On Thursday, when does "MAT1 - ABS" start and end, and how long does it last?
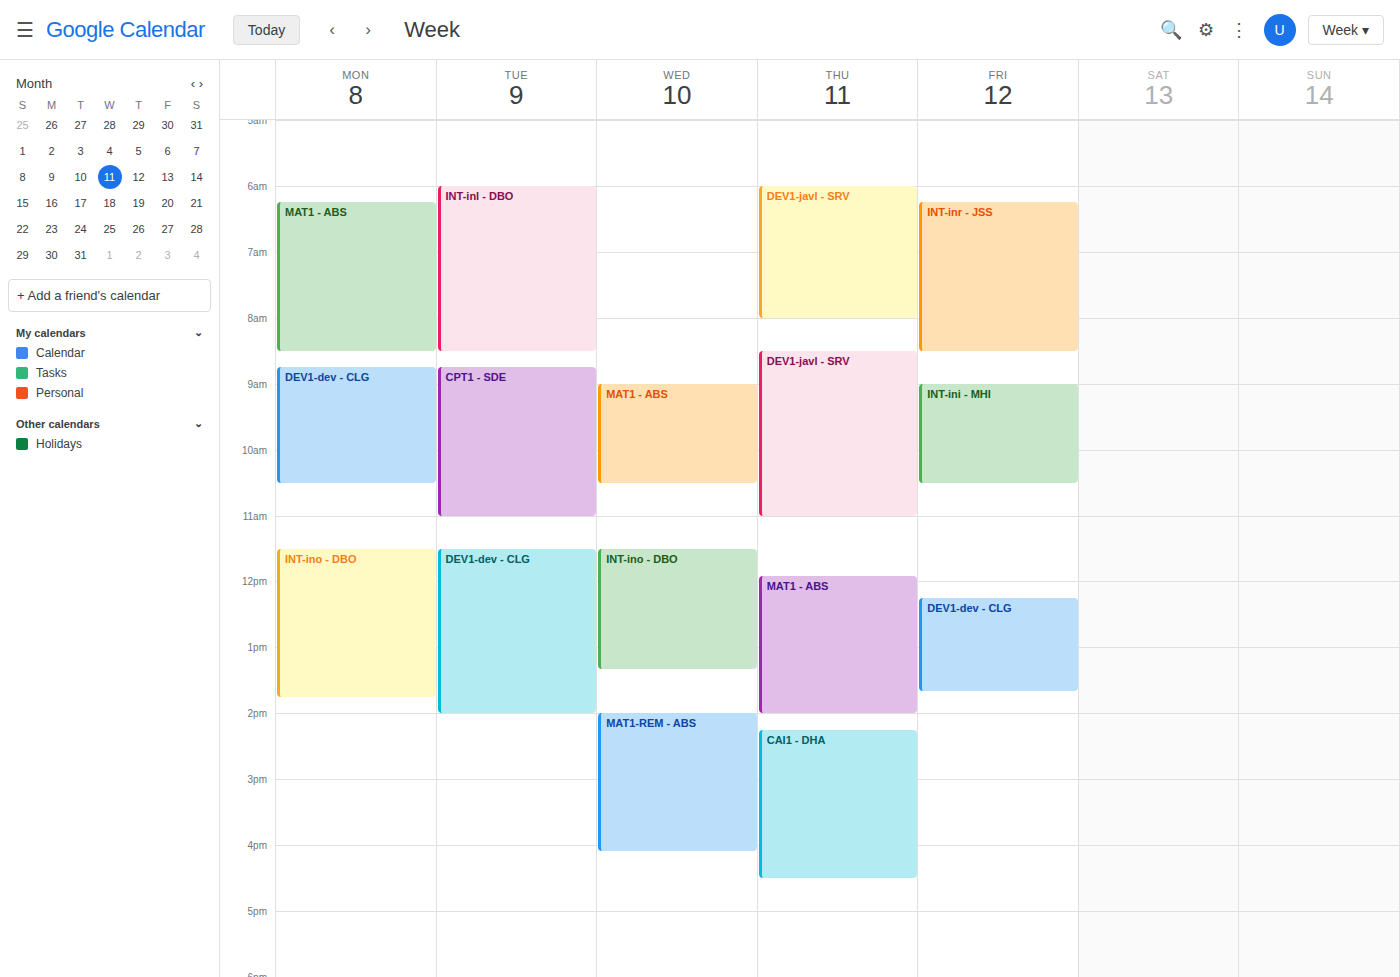
11:55 AM to 2:00 PM, 2 hours 5 minutes